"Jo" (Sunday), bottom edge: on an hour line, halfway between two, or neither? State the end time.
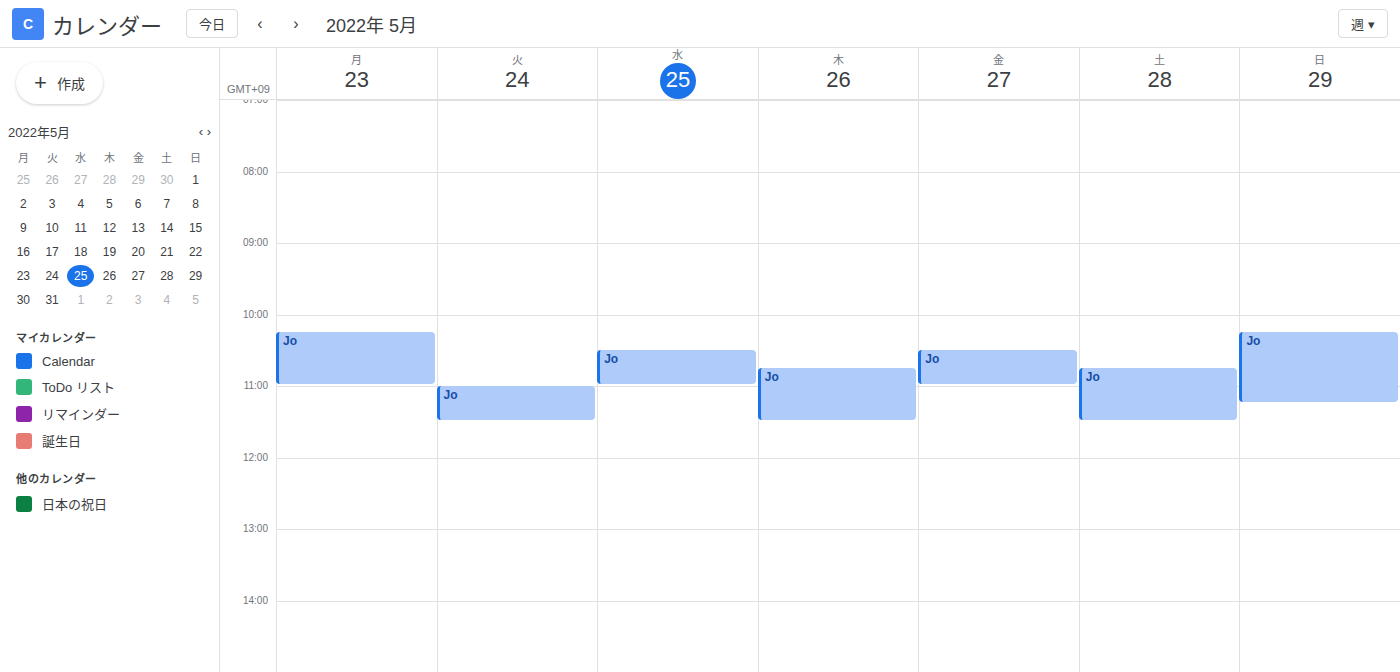
11:15 AM -- neither: a quarter of the way from the 11 AM line to the 12 PM line.